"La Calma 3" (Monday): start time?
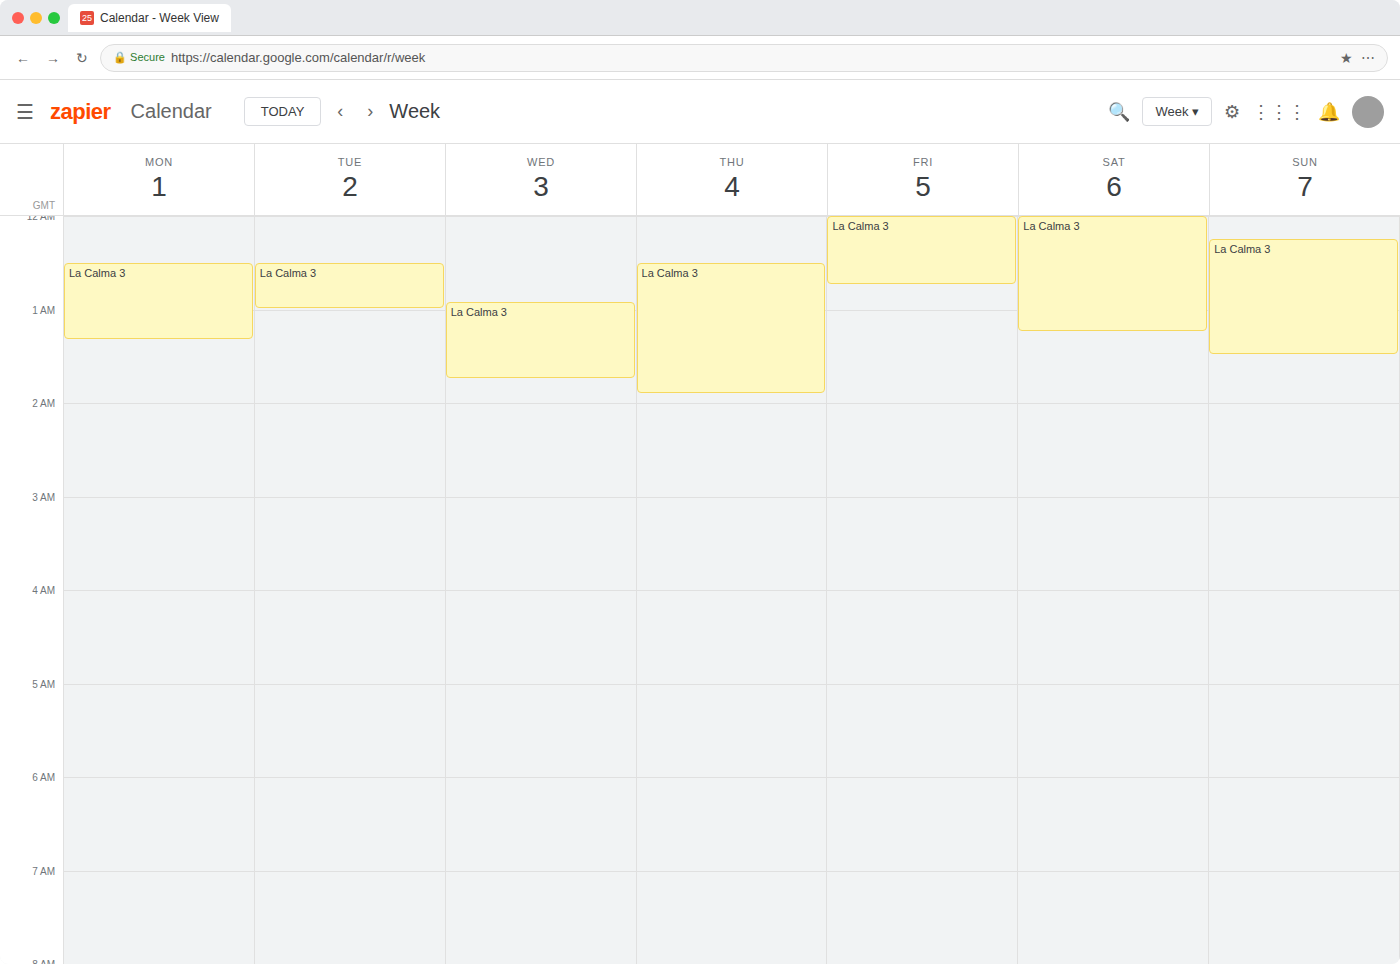
12:30 AM